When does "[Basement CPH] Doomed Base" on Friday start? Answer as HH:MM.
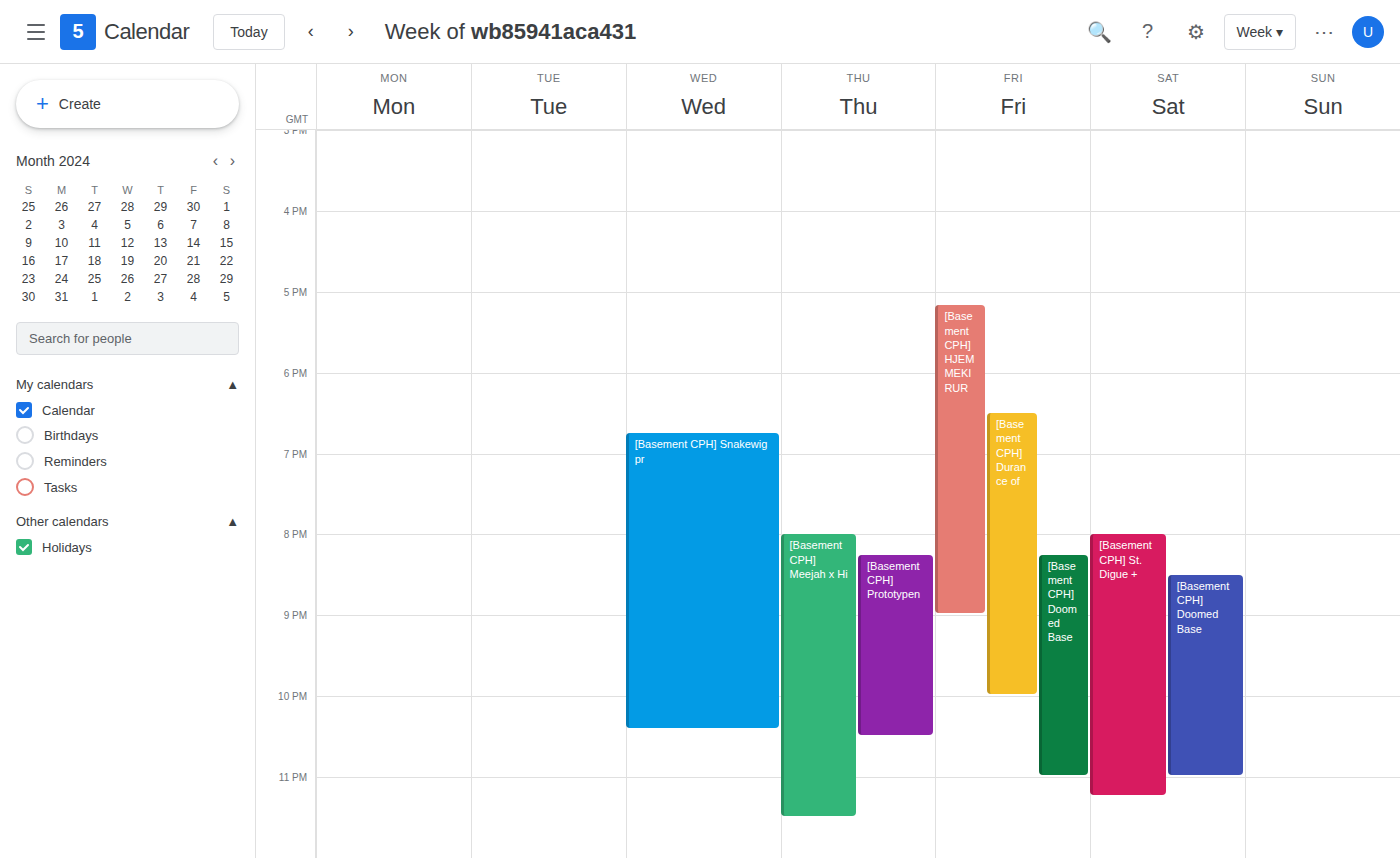
20:15